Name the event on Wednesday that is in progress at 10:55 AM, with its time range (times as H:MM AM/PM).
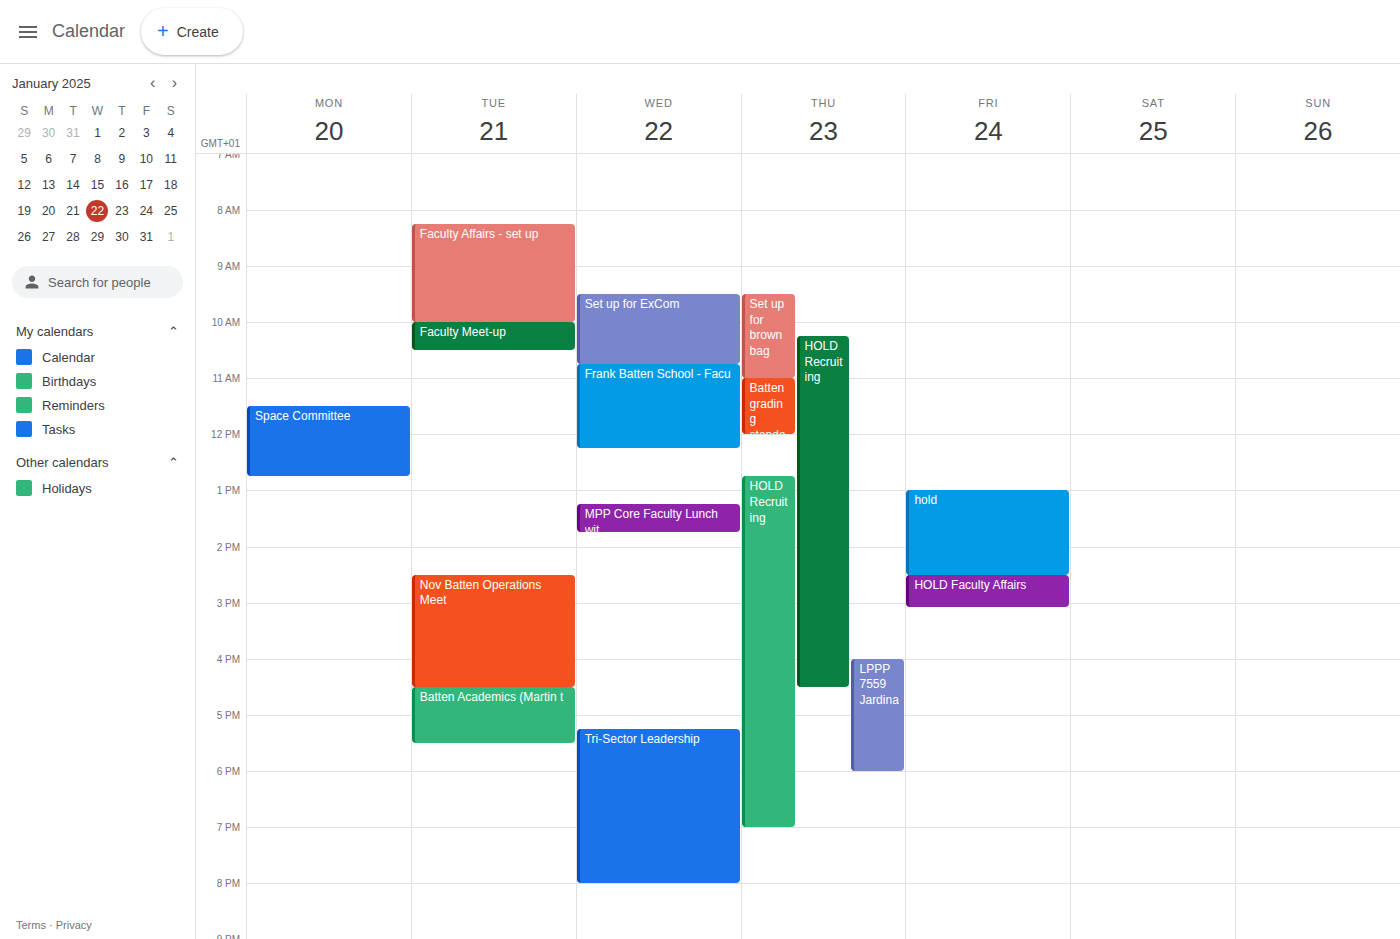
"Frank Batten School - Facu", 10:45 AM to 12:15 PM